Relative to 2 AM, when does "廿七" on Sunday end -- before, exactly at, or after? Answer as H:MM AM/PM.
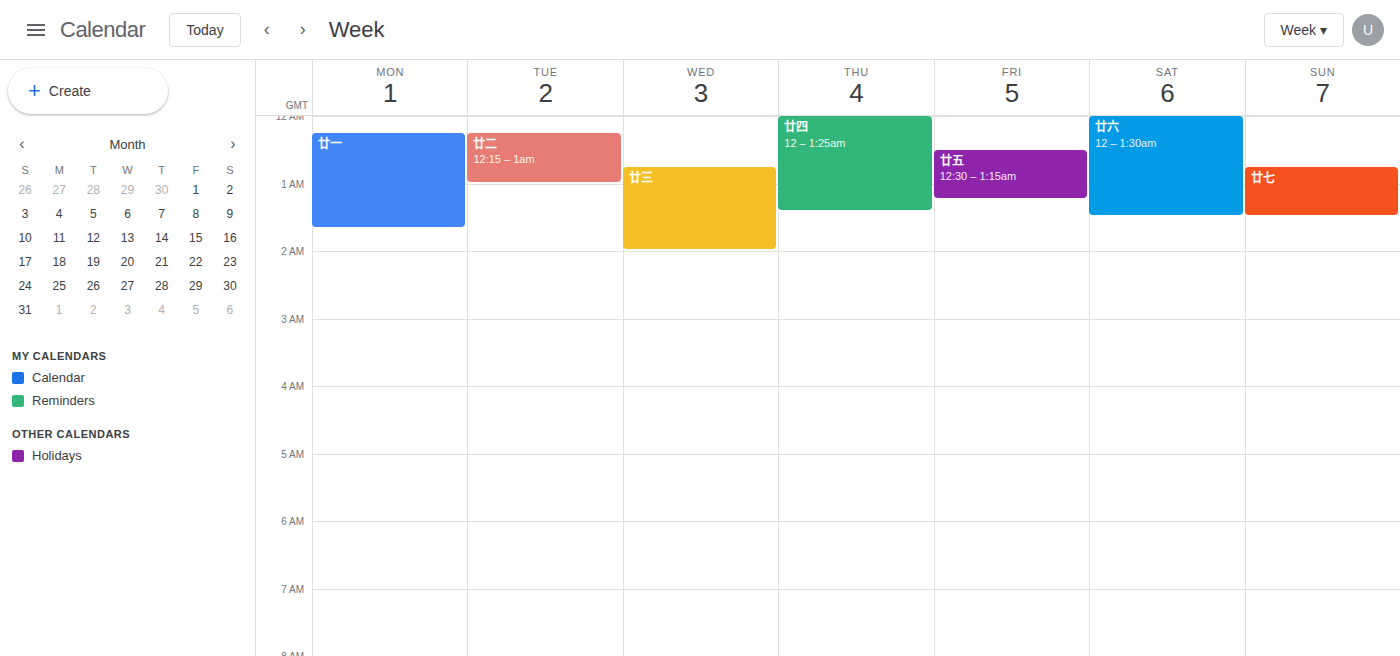
1:30 AM -- before 2 AM, 30 minutes above the 2 AM line.